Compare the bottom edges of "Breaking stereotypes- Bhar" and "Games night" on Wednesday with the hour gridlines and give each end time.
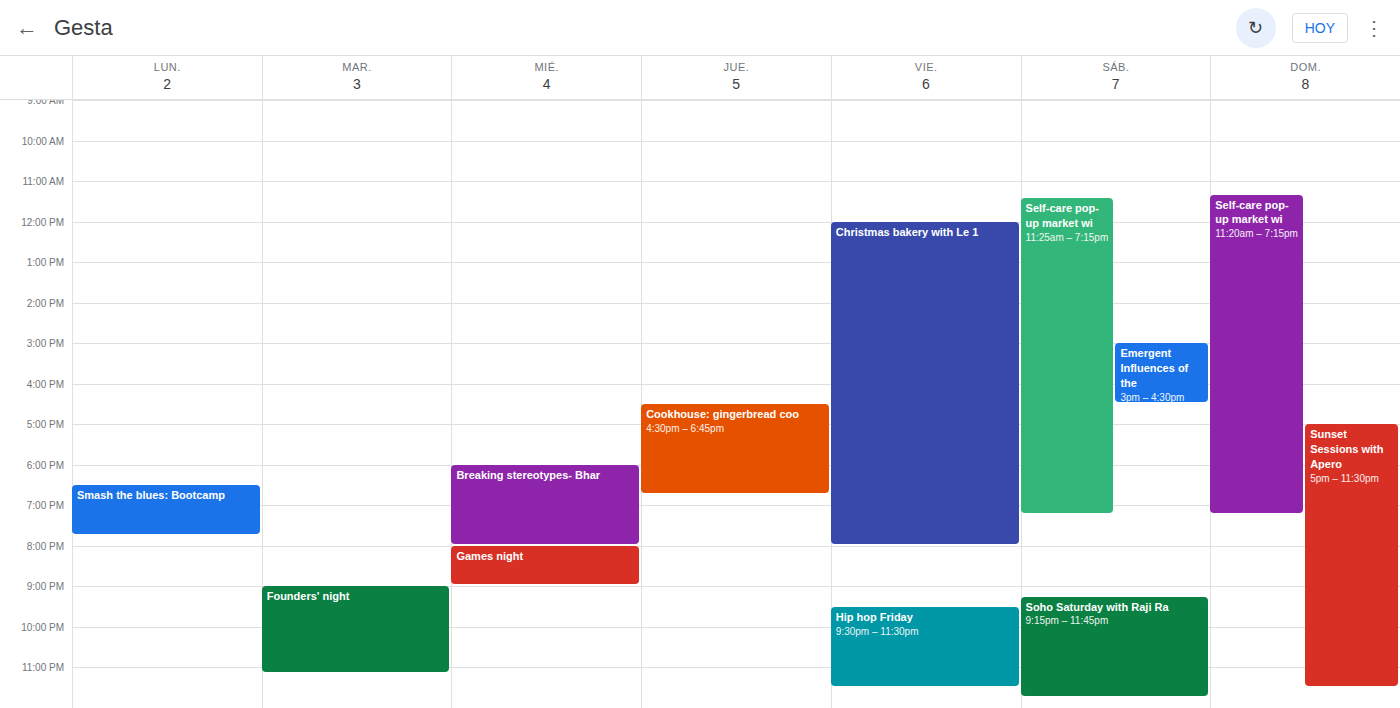
"Breaking stereotypes- Bhar": 8:00 PM, exactly on the 8 PM line. "Games night": 9:00 PM, exactly on the 9 PM line.